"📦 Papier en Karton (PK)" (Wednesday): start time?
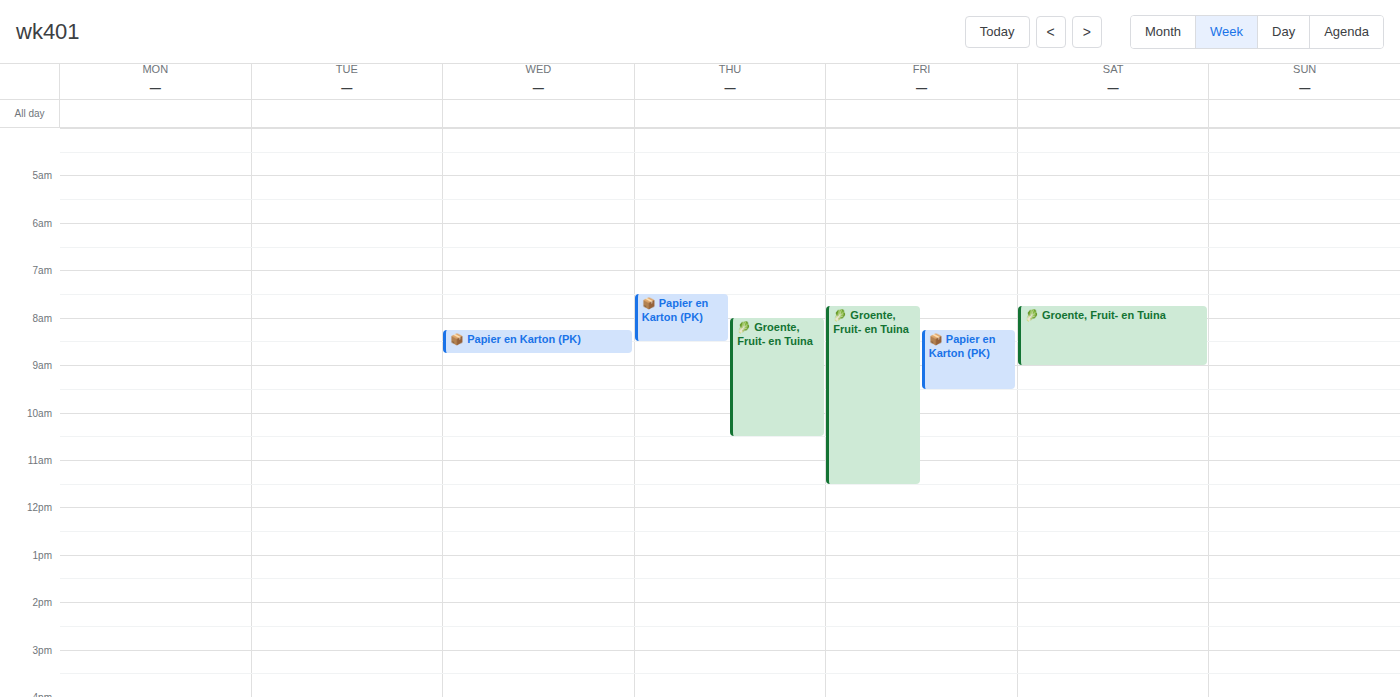
8:15 AM